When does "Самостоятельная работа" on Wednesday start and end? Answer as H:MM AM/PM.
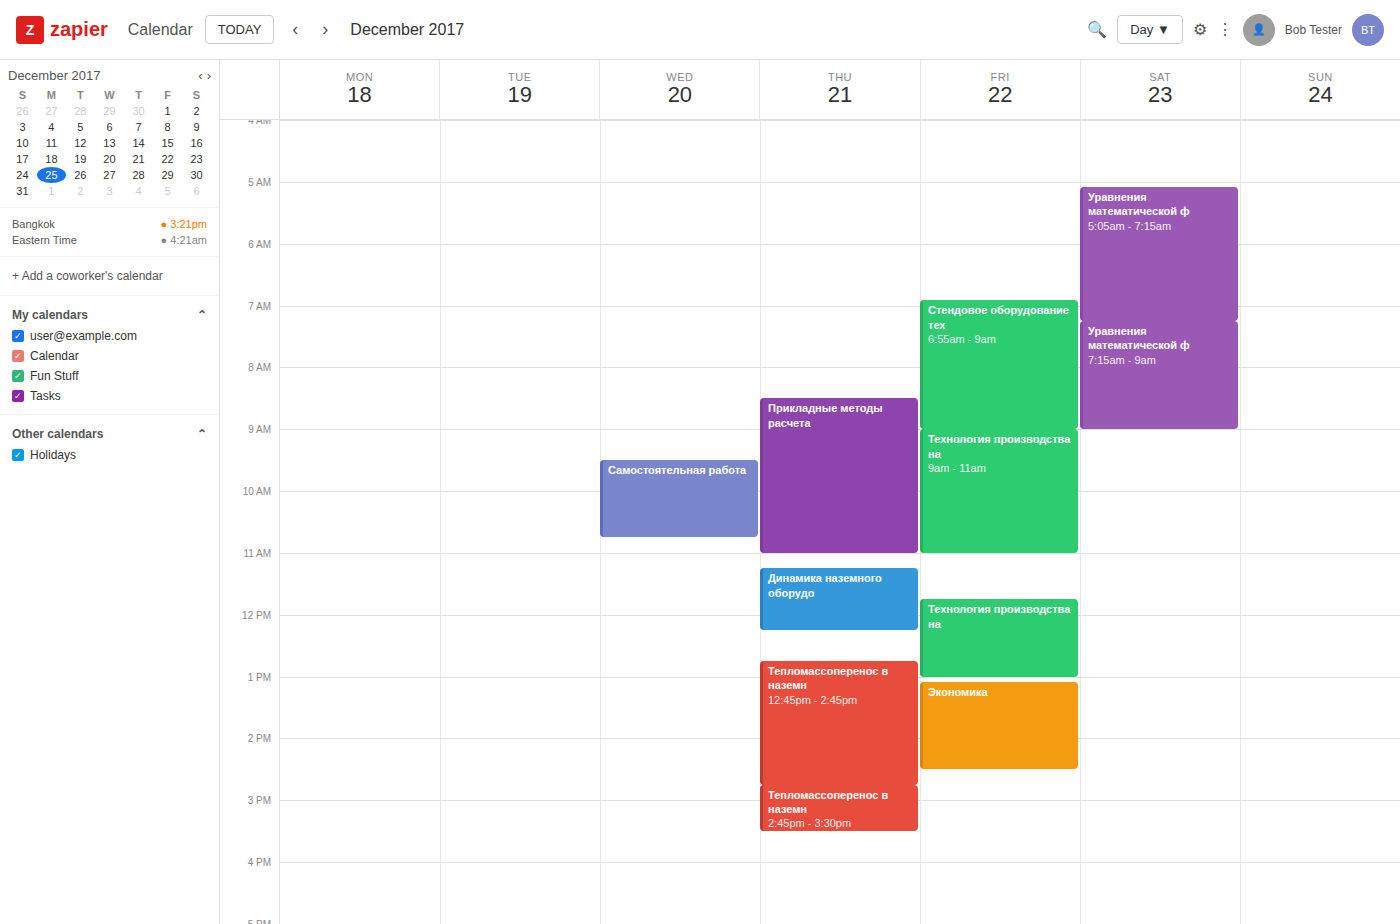
9:30 AM to 10:45 AM